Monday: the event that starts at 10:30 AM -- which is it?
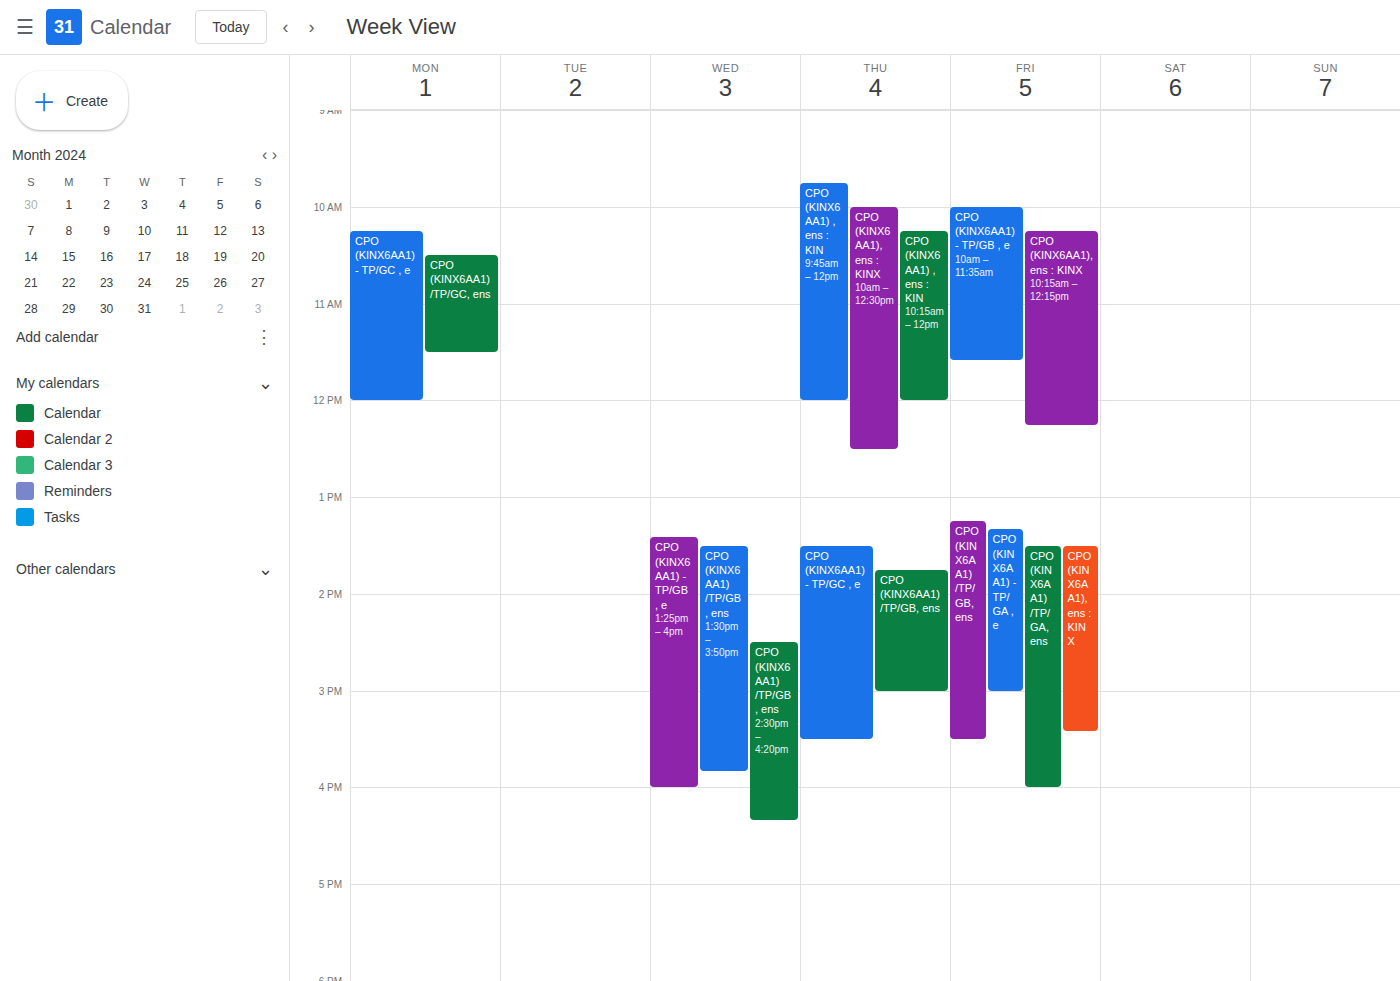
"CPO (KINX6AA1) /TP/GC, ens"